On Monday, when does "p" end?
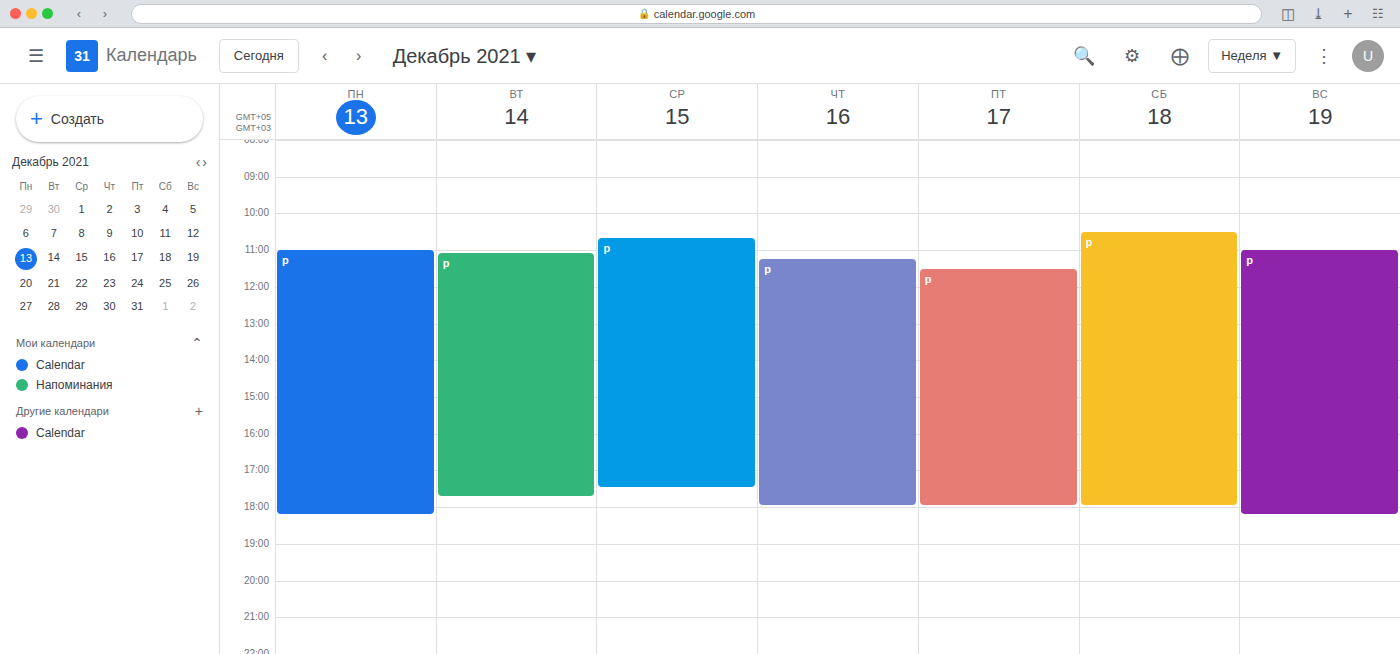
6:15 PM